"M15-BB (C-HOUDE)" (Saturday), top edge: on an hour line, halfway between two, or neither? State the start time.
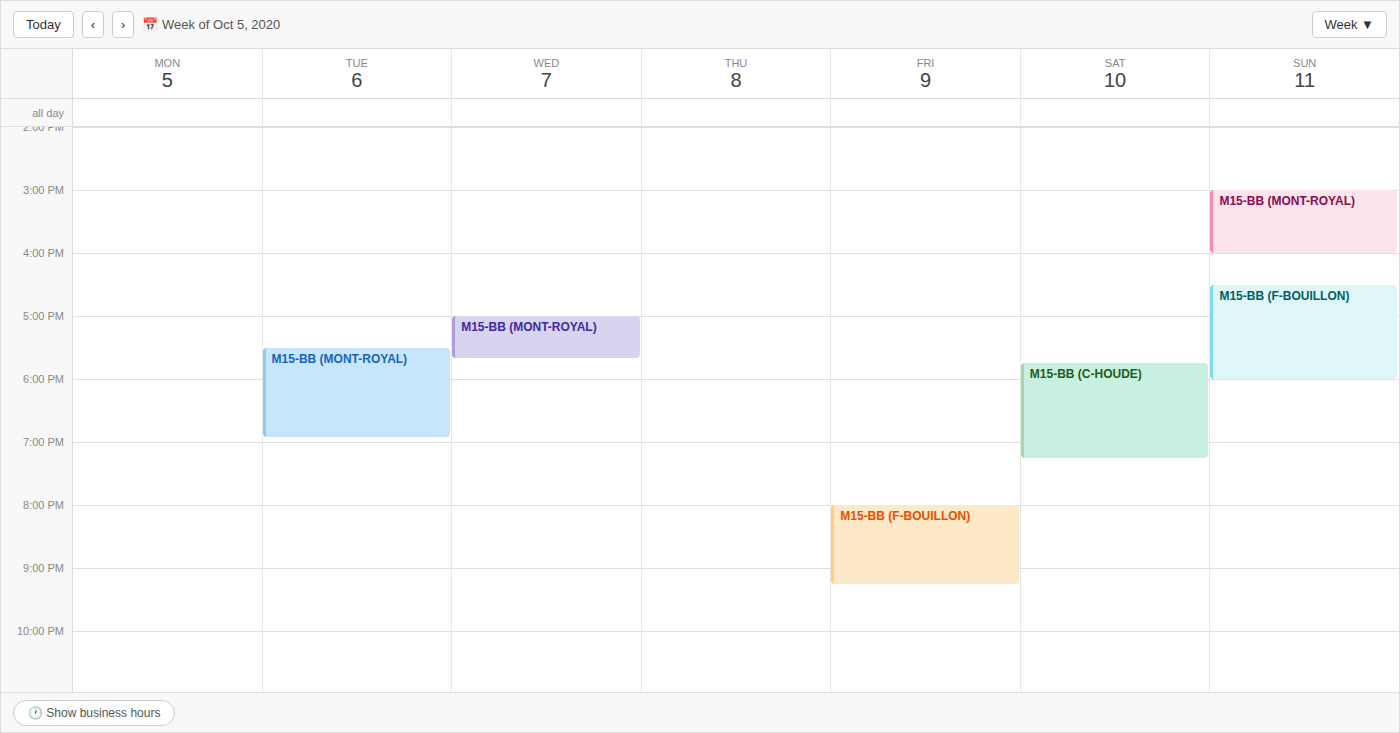
17:45 -- neither: three quarters of the way from the 17:00 line to the 18:00 line.